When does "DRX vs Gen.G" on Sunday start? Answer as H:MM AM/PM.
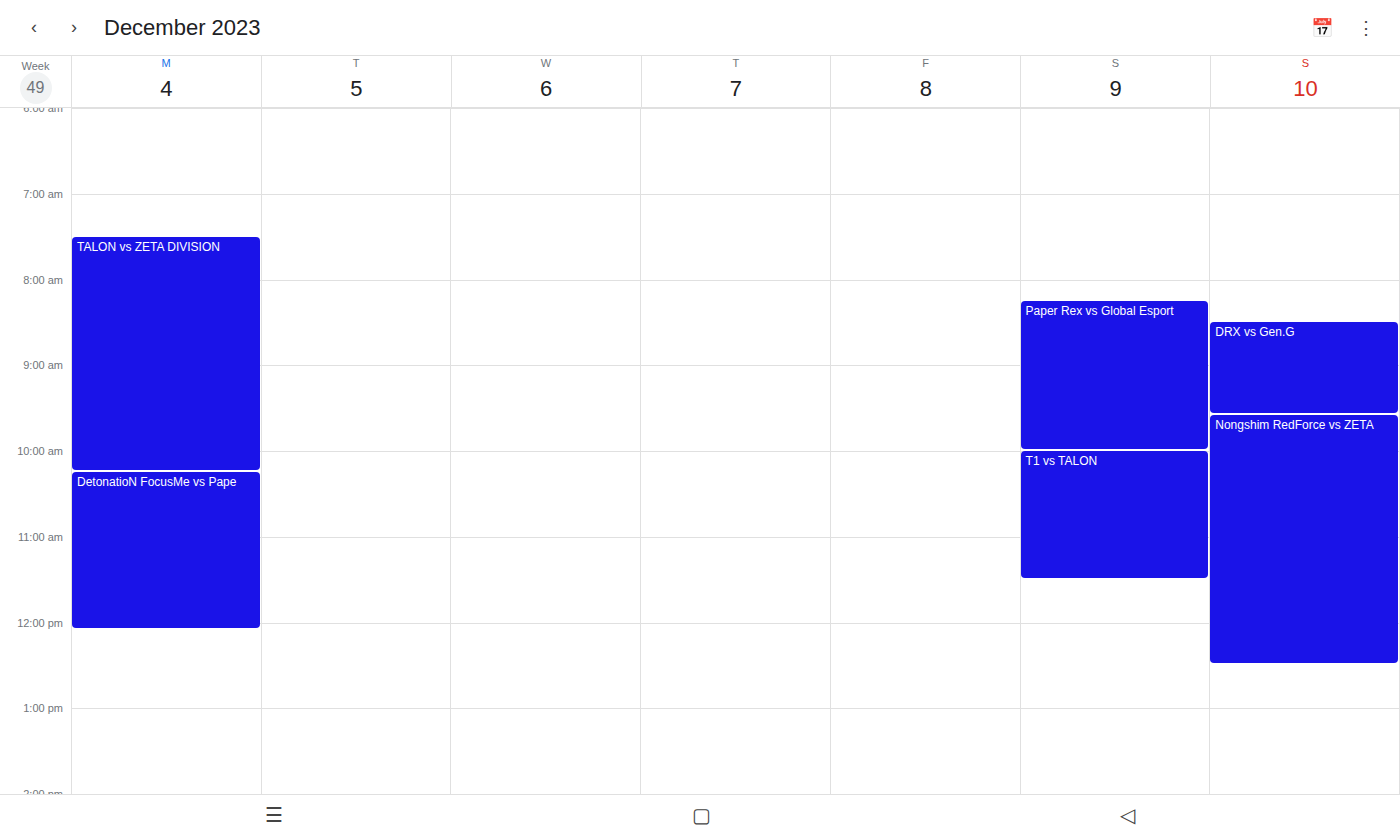
8:30 AM